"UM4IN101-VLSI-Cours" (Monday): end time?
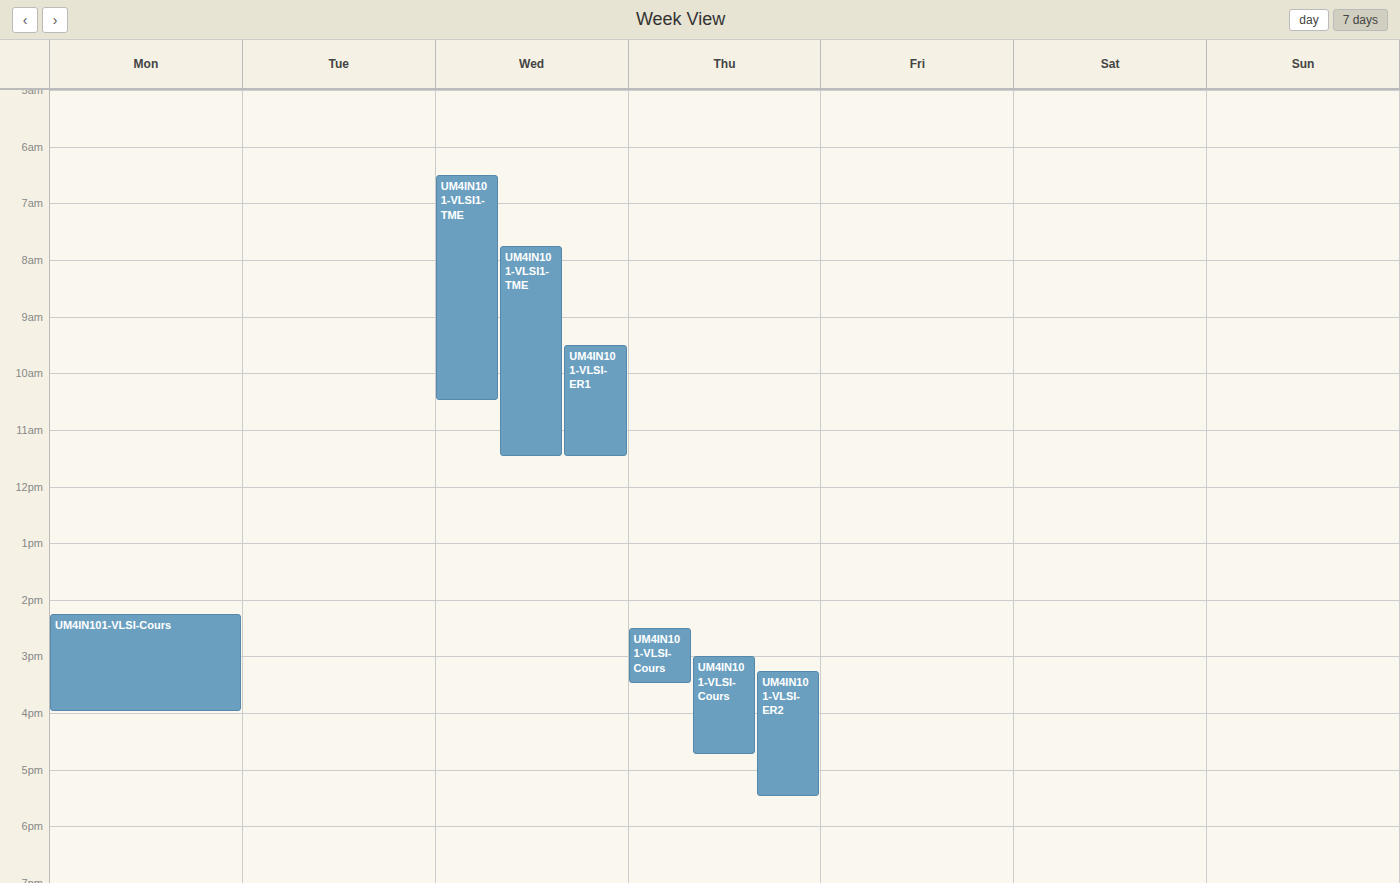
4:00 PM